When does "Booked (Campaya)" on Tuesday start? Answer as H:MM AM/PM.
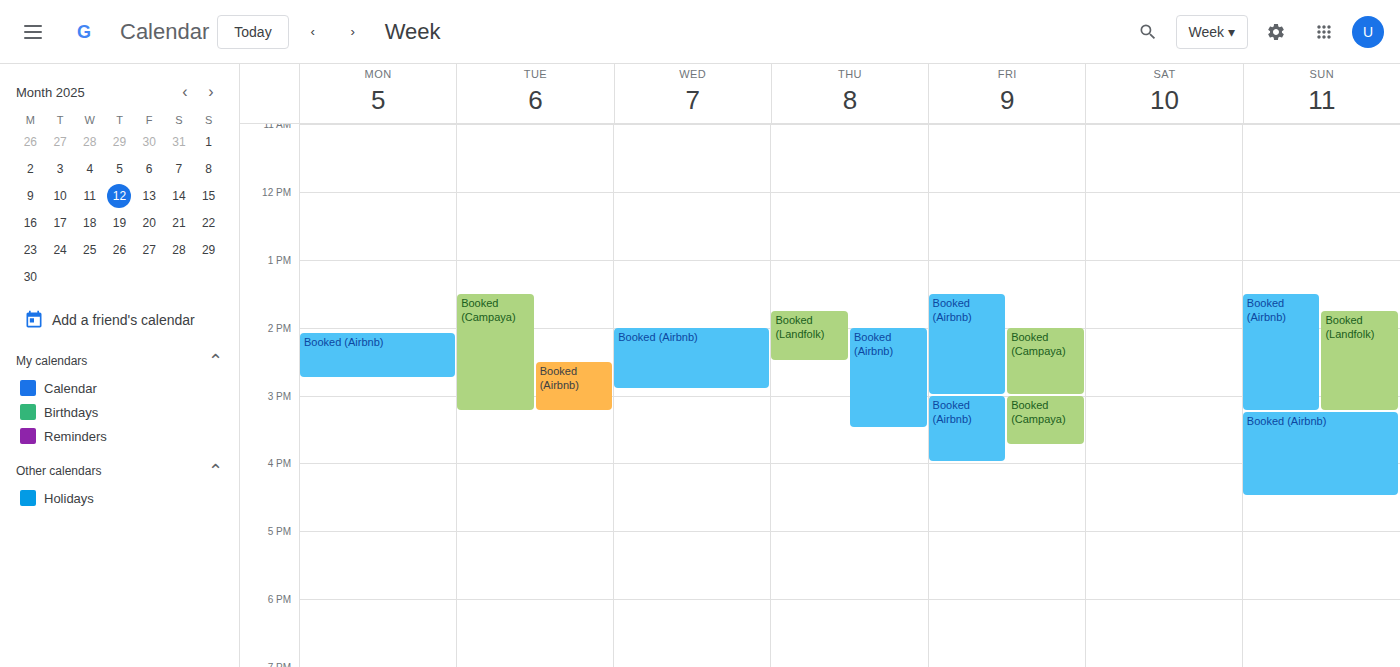
1:30 PM